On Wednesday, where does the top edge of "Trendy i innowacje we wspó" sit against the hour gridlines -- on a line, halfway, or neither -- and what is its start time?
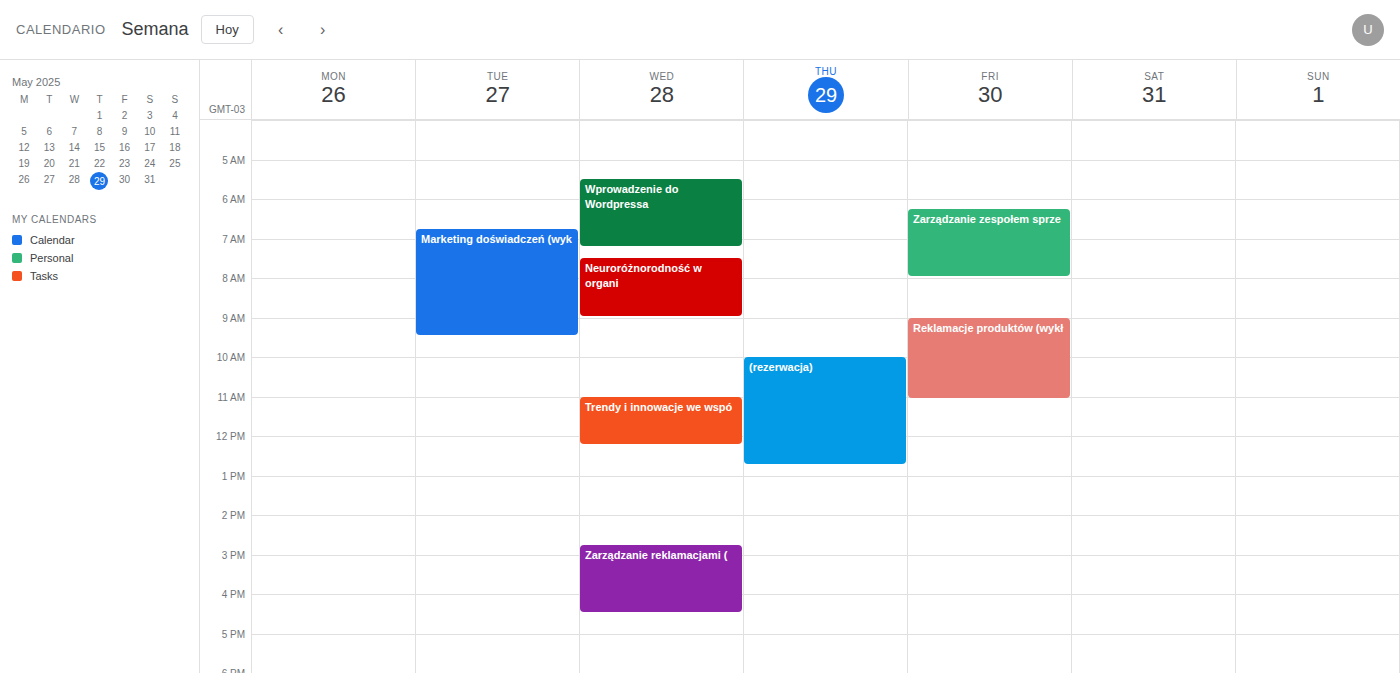
11:00 AM -- exactly on the 11 AM line.